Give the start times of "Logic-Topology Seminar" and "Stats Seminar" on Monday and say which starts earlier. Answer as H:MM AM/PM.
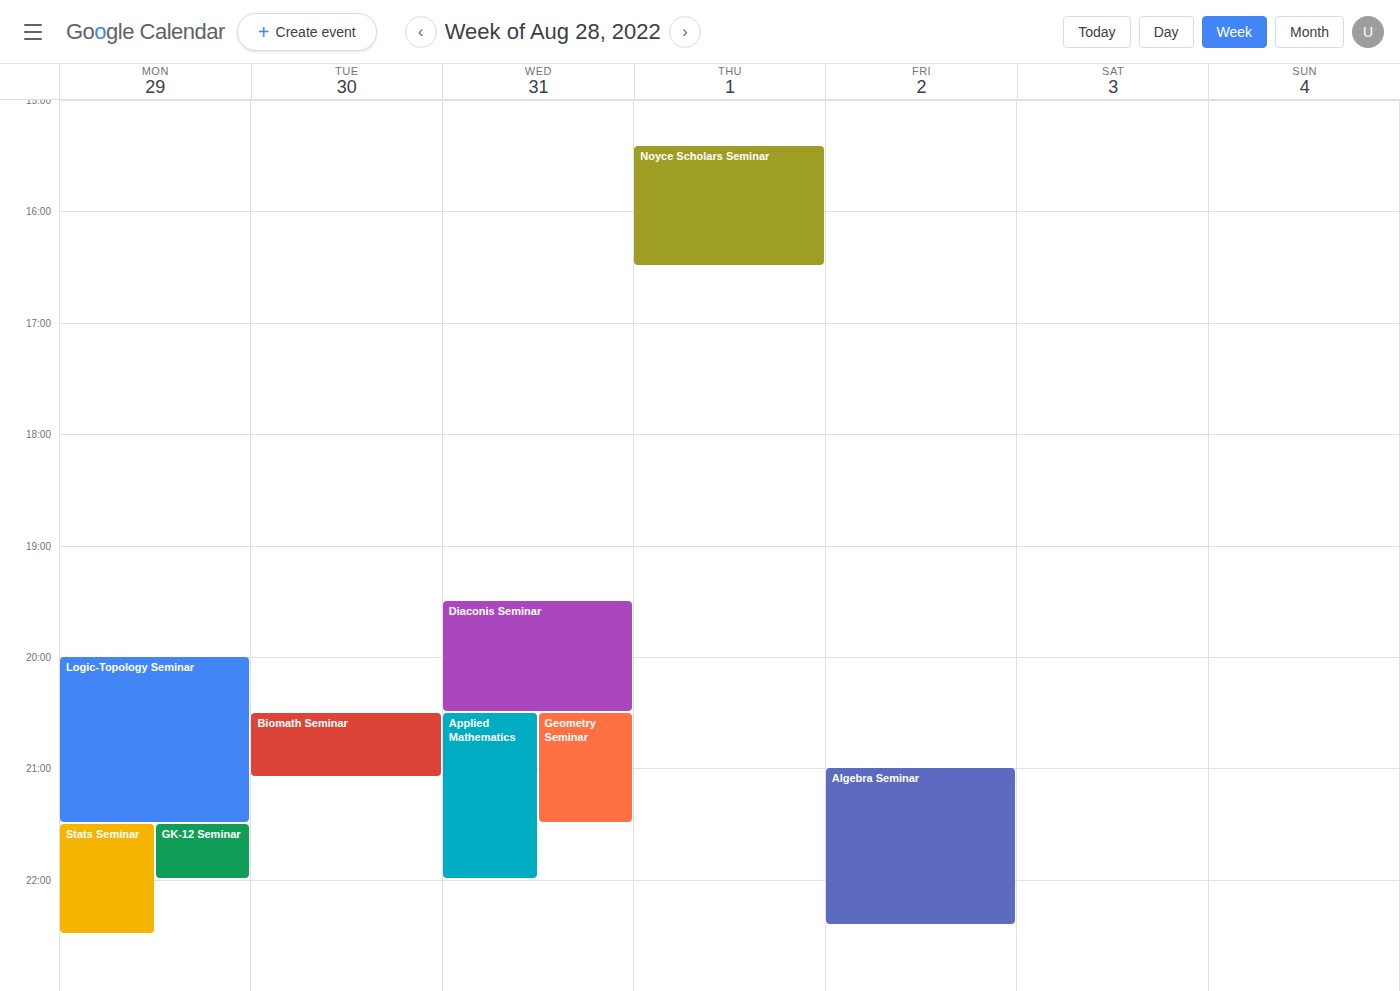
"Logic-Topology Seminar" 8:00 PM; "Stats Seminar" 9:30 PM.